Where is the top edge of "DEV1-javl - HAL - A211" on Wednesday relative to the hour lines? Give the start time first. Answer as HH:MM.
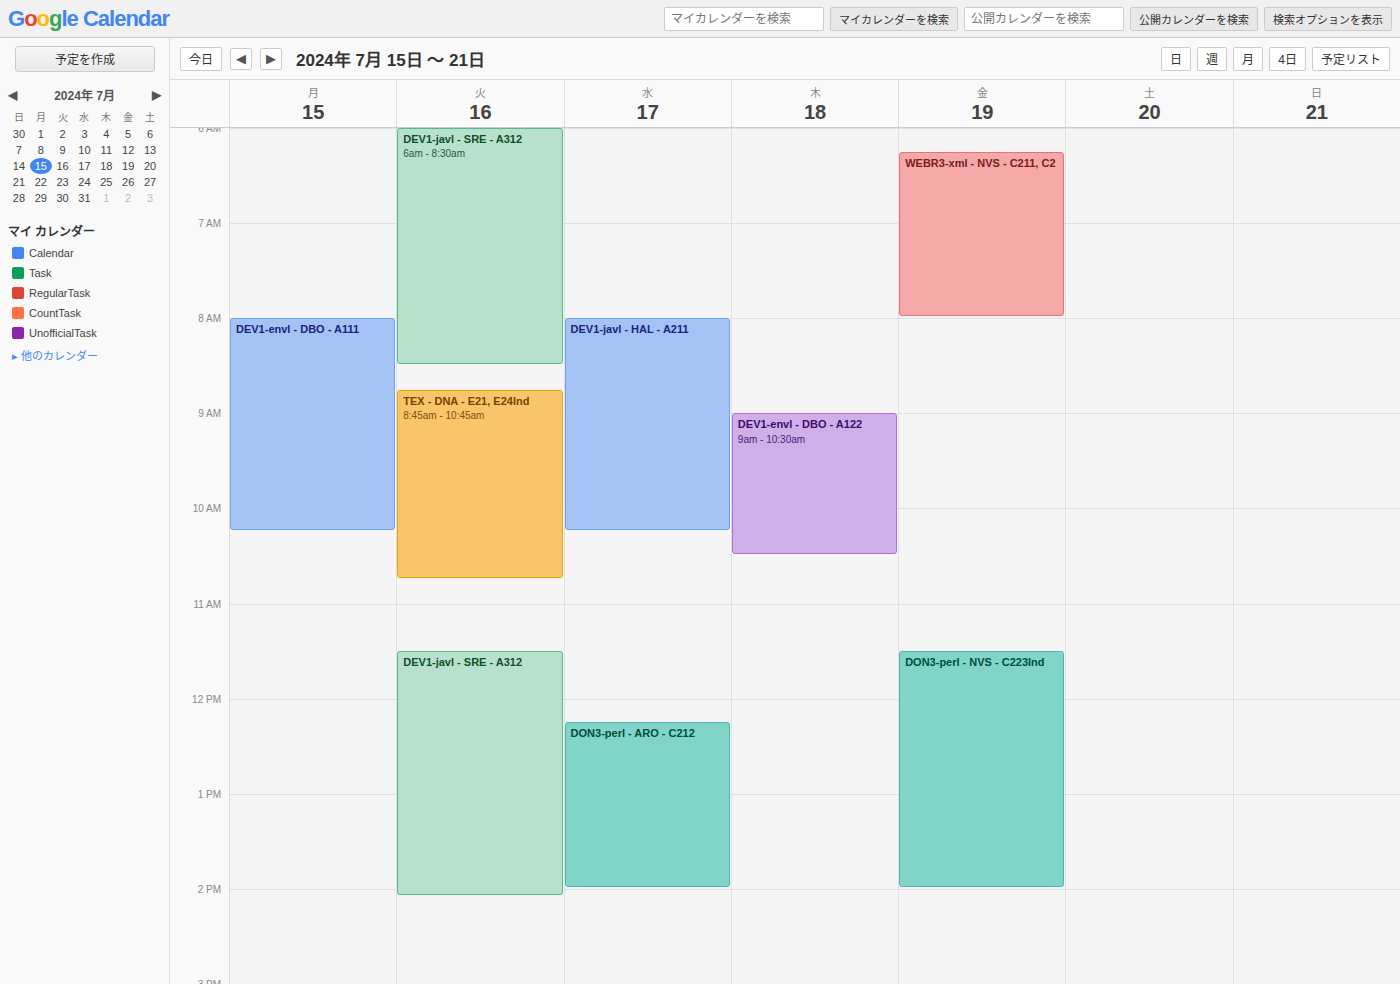
08:00 -- exactly on the 08:00 line.